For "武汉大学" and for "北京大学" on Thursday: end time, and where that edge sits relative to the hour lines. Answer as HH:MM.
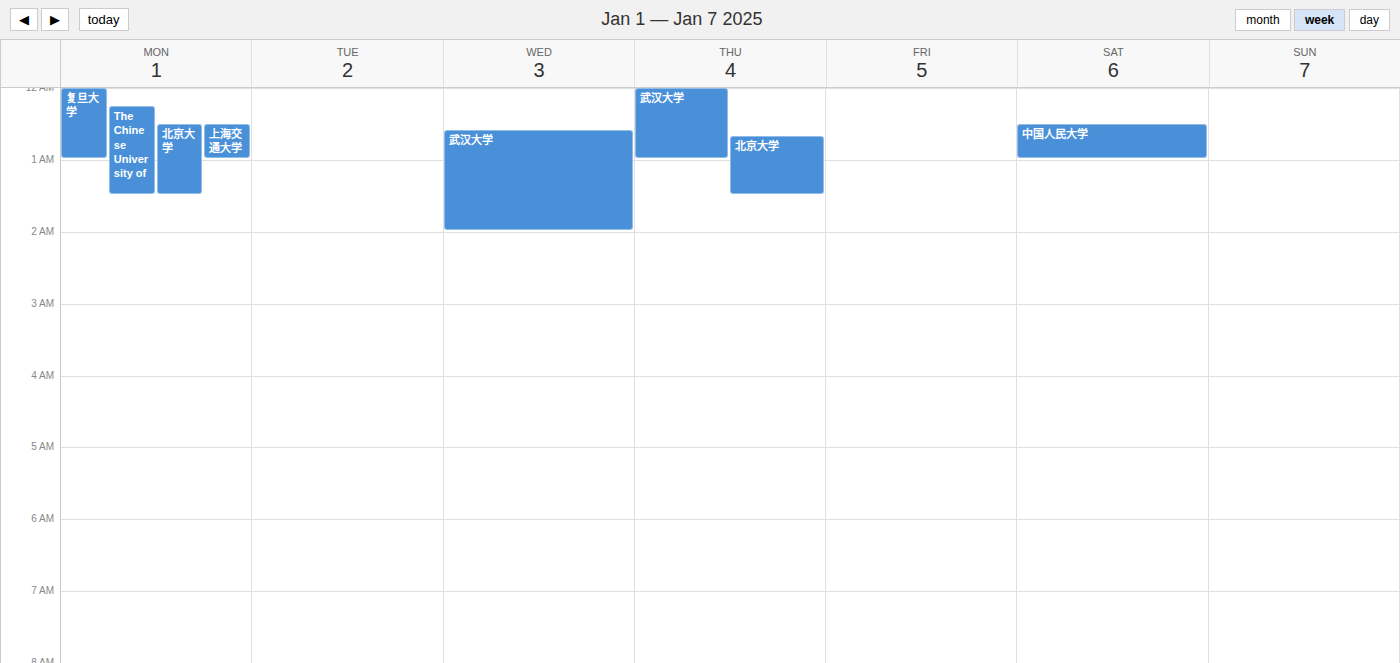
"武汉大学": 01:00, exactly on the 01:00 line. "北京大学": 01:30, halfway between the 01:00 and 02:00 lines.